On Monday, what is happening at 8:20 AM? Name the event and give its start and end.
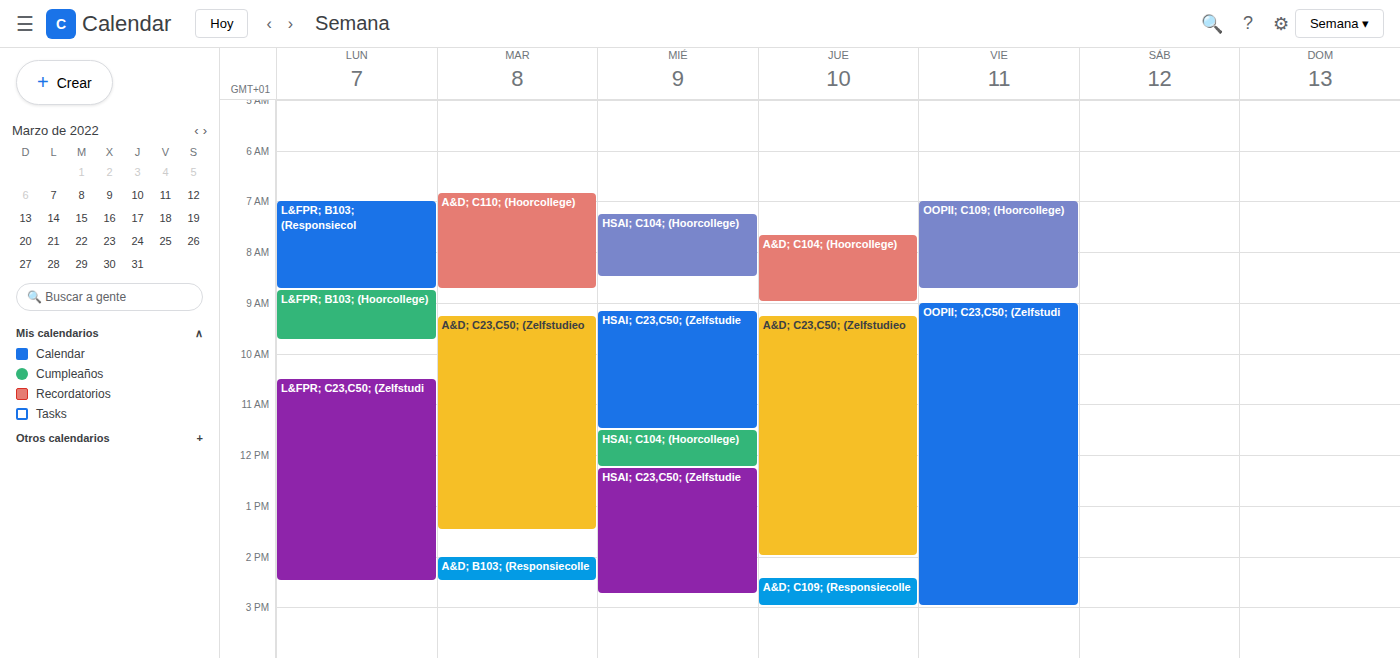
"L&FPR; B103; (Responsiecol", 7:00 AM to 8:45 AM